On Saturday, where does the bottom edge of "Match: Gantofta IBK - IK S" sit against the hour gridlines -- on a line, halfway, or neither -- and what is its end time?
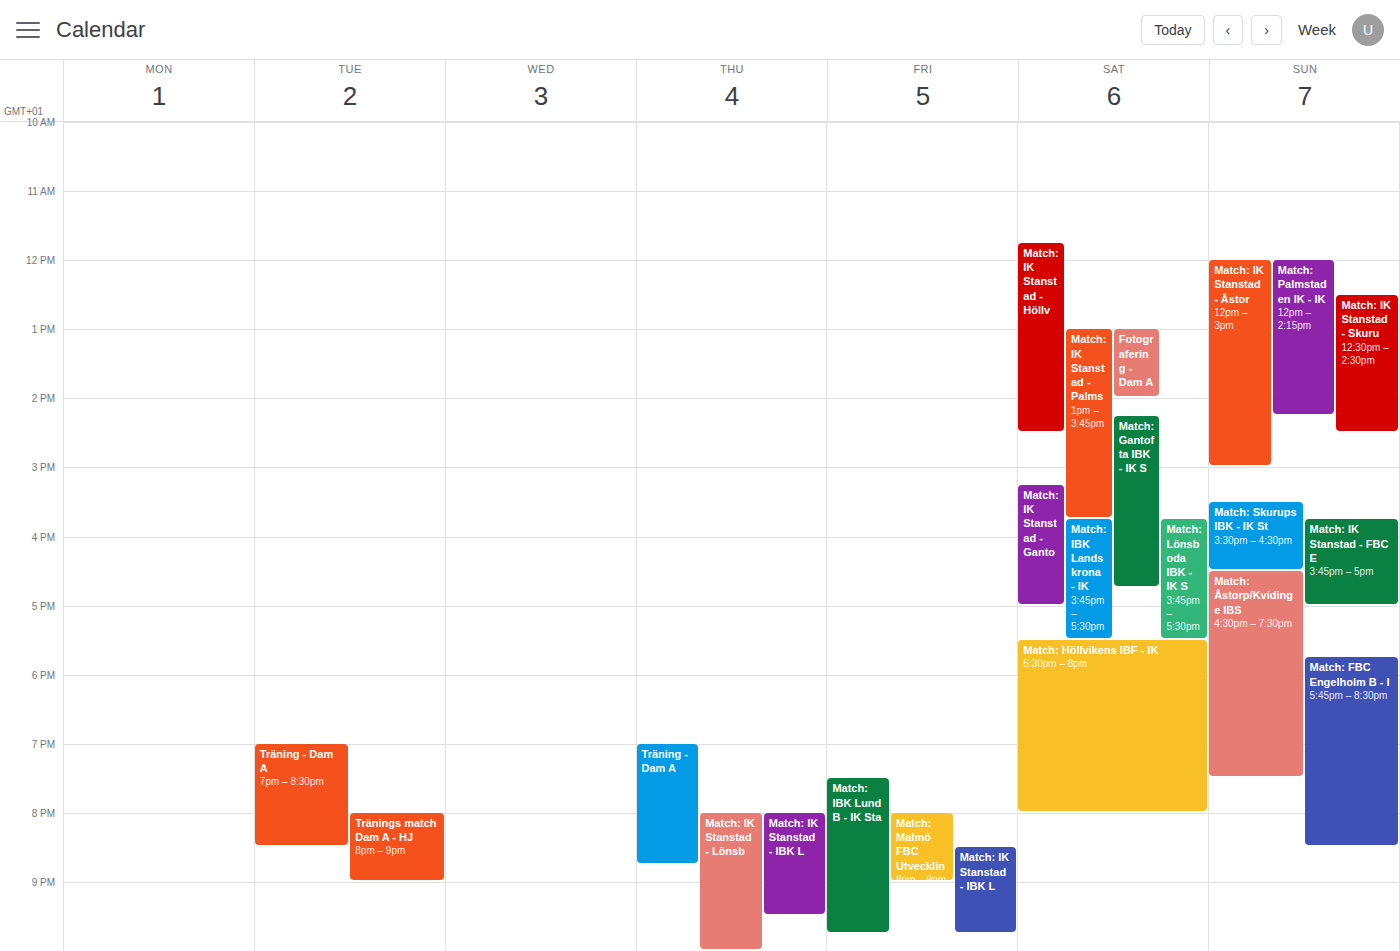
4:45 PM -- neither: three quarters of the way from the 4 PM line to the 5 PM line.